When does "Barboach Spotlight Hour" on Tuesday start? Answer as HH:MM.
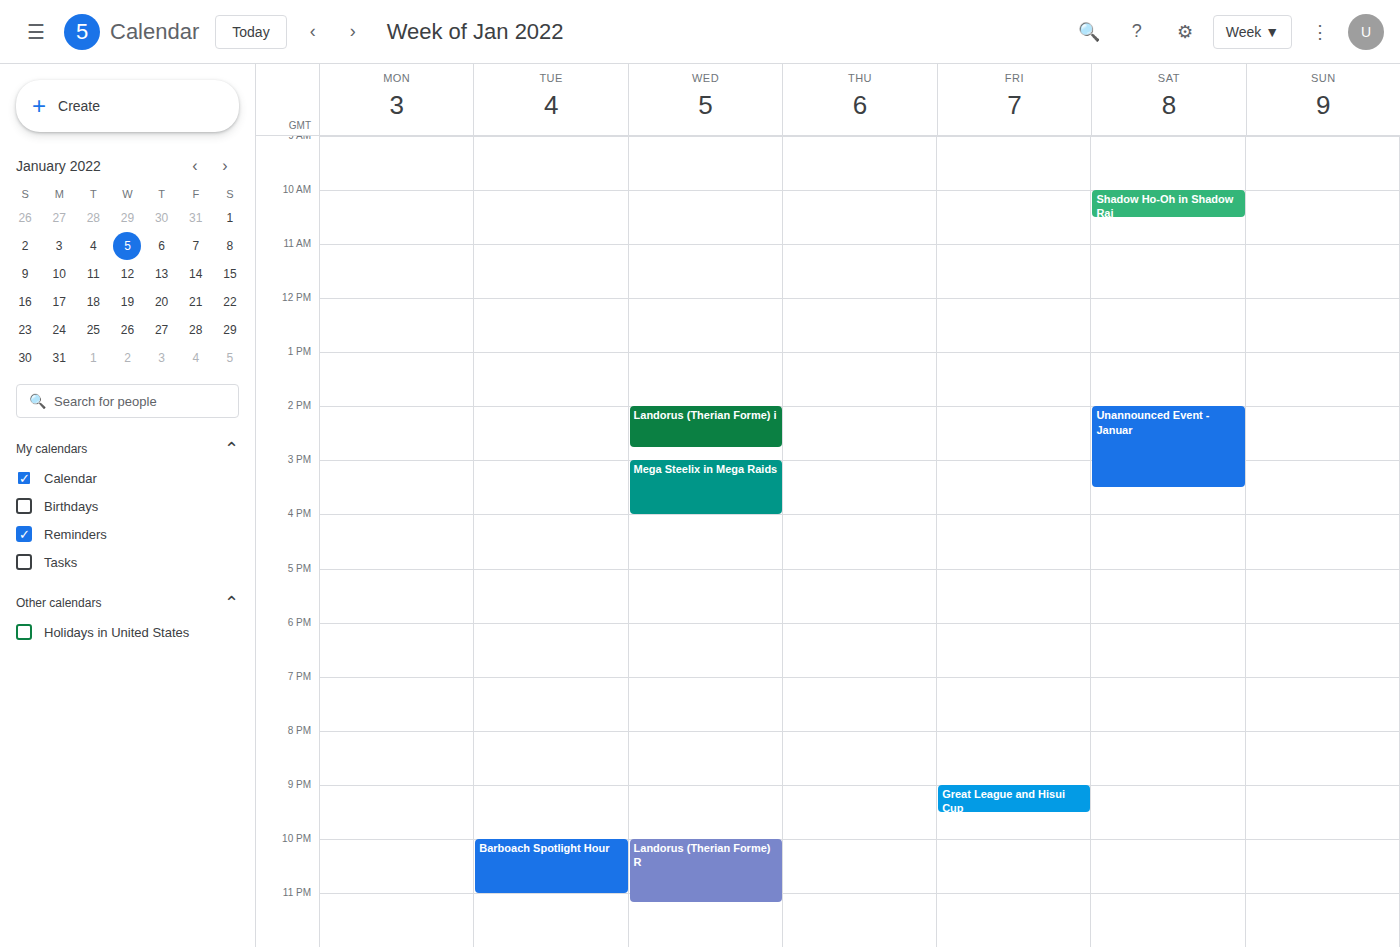
22:00